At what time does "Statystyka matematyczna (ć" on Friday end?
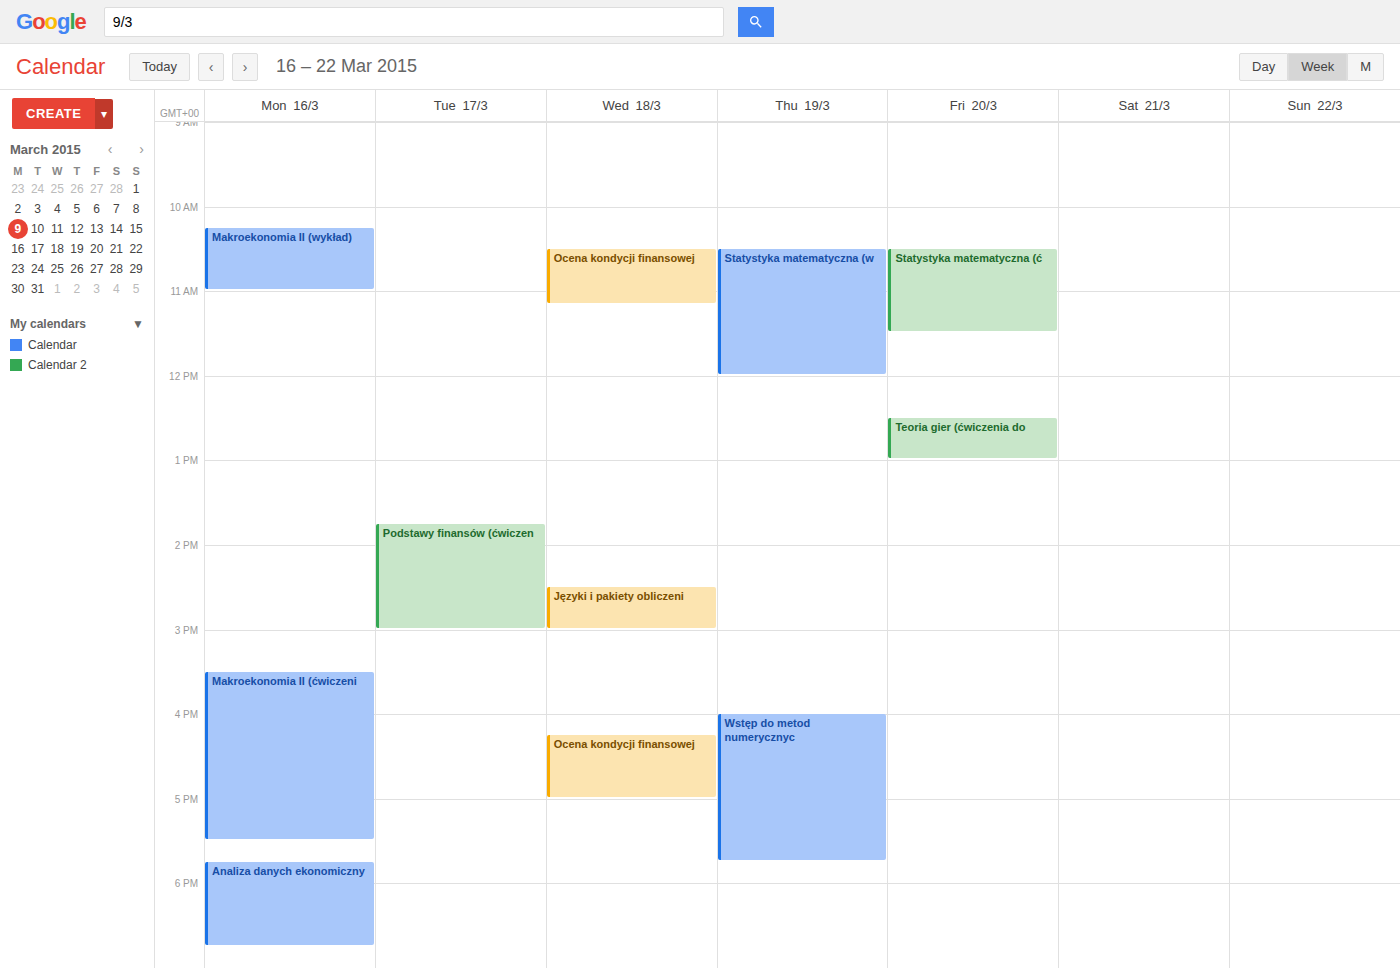
11:30 AM